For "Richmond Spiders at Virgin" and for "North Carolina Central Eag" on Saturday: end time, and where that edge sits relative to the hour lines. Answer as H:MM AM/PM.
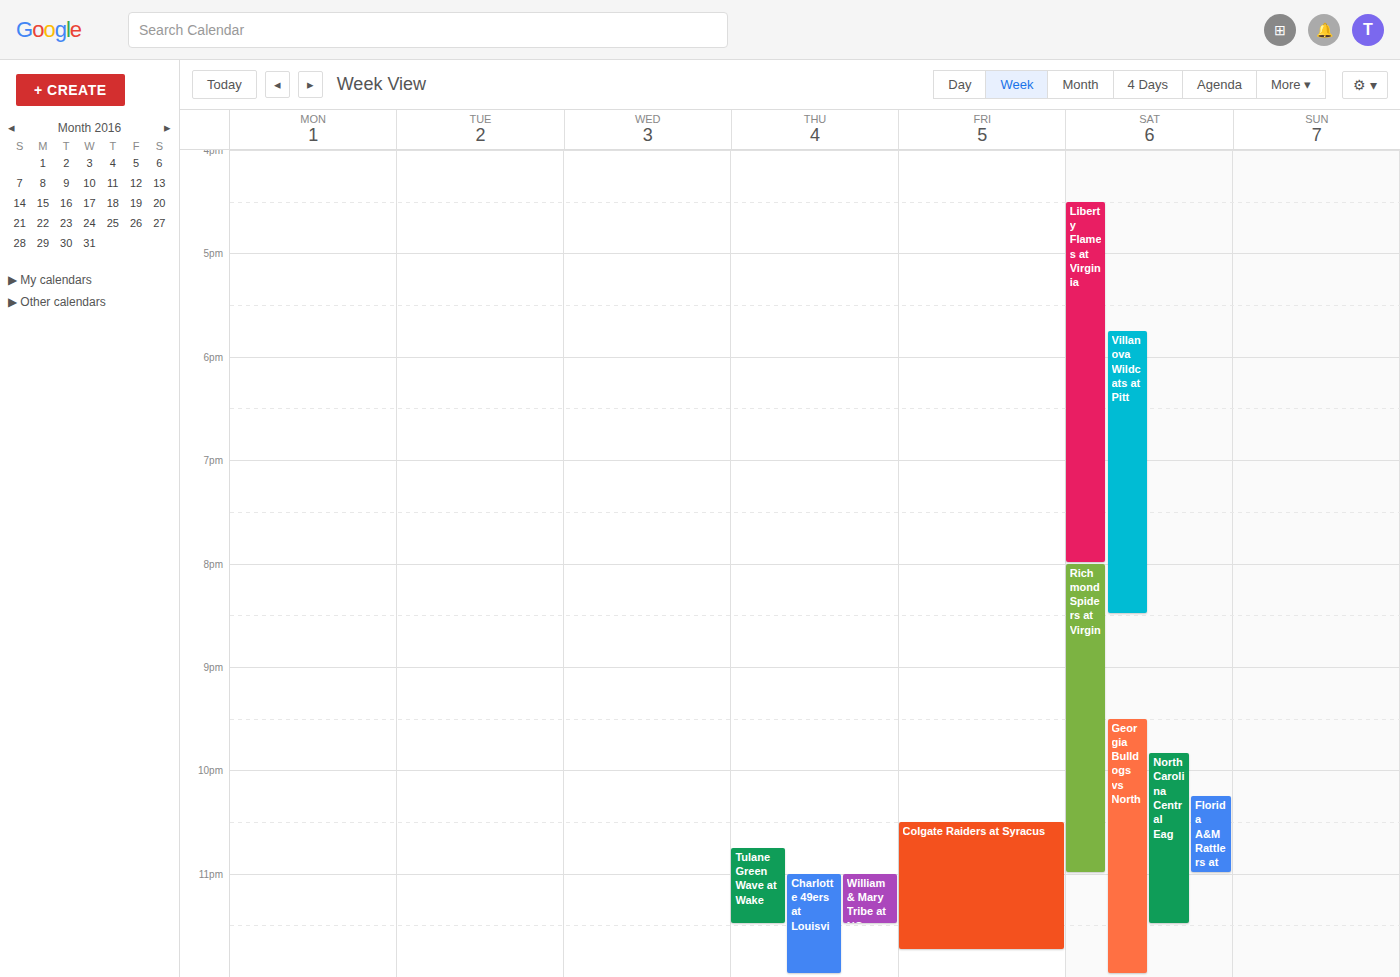
"Richmond Spiders at Virgin": 11:00 PM, exactly on the 11 PM line. "North Carolina Central Eag": 11:30 PM, halfway between the 11 PM and 12 AM lines.